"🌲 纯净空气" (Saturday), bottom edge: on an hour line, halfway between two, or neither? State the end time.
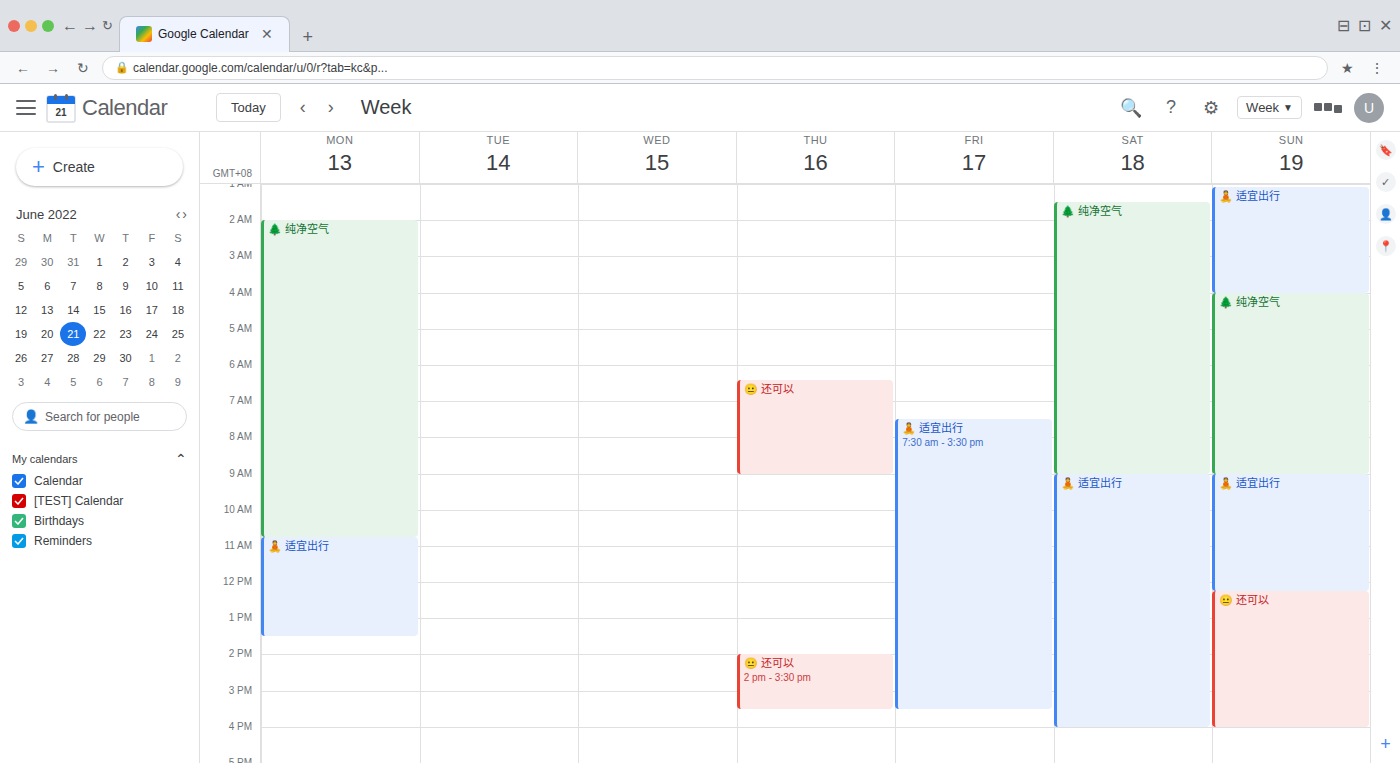
9:00 AM -- exactly on the 9 AM line.